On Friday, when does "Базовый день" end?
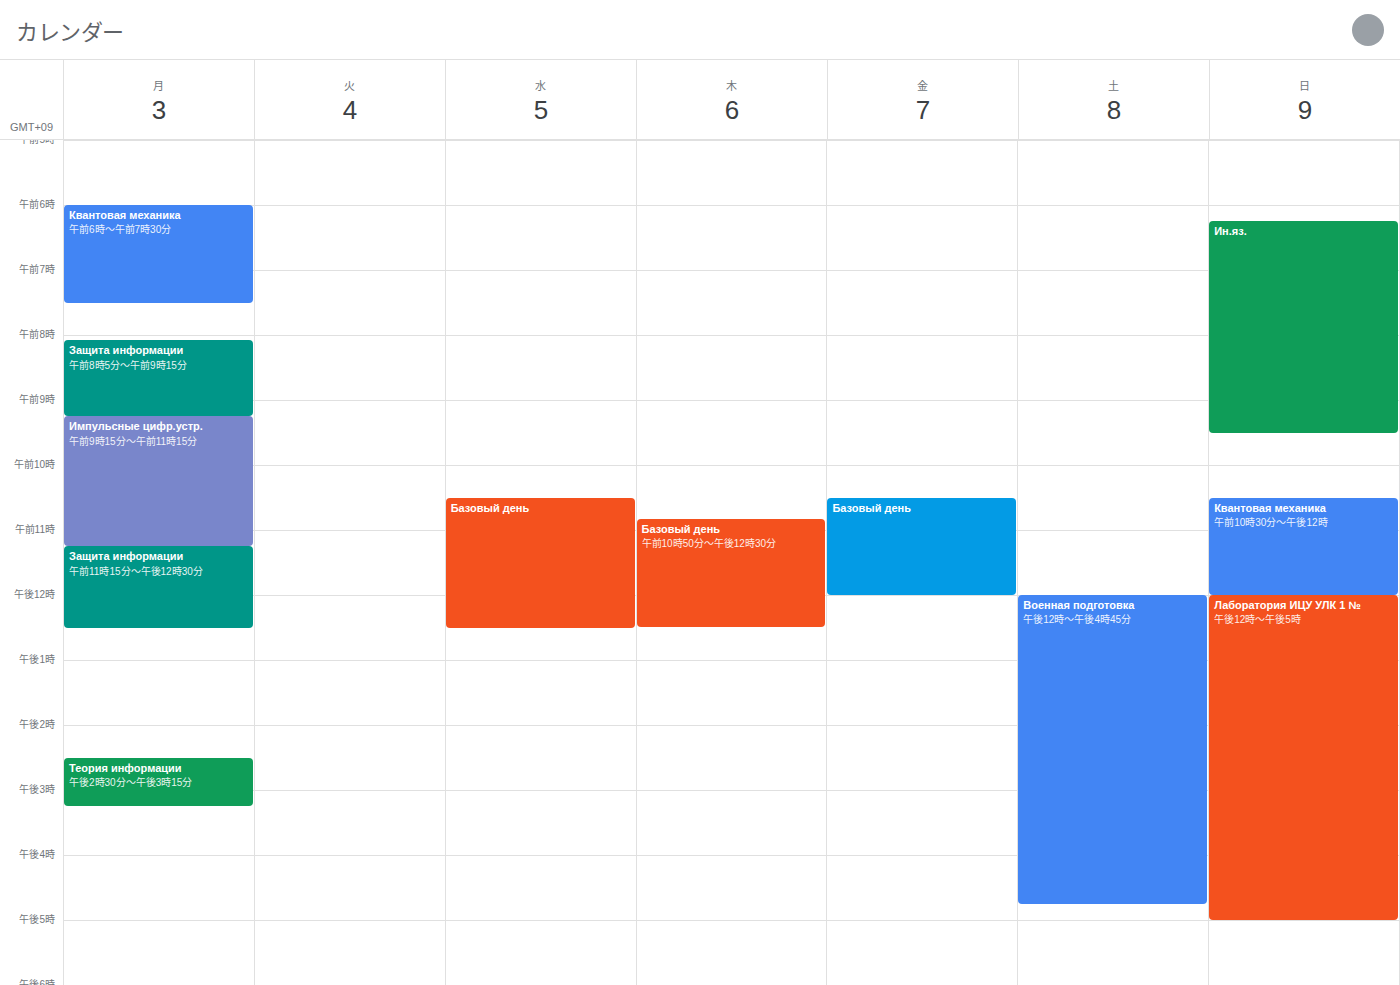
12:00 PM